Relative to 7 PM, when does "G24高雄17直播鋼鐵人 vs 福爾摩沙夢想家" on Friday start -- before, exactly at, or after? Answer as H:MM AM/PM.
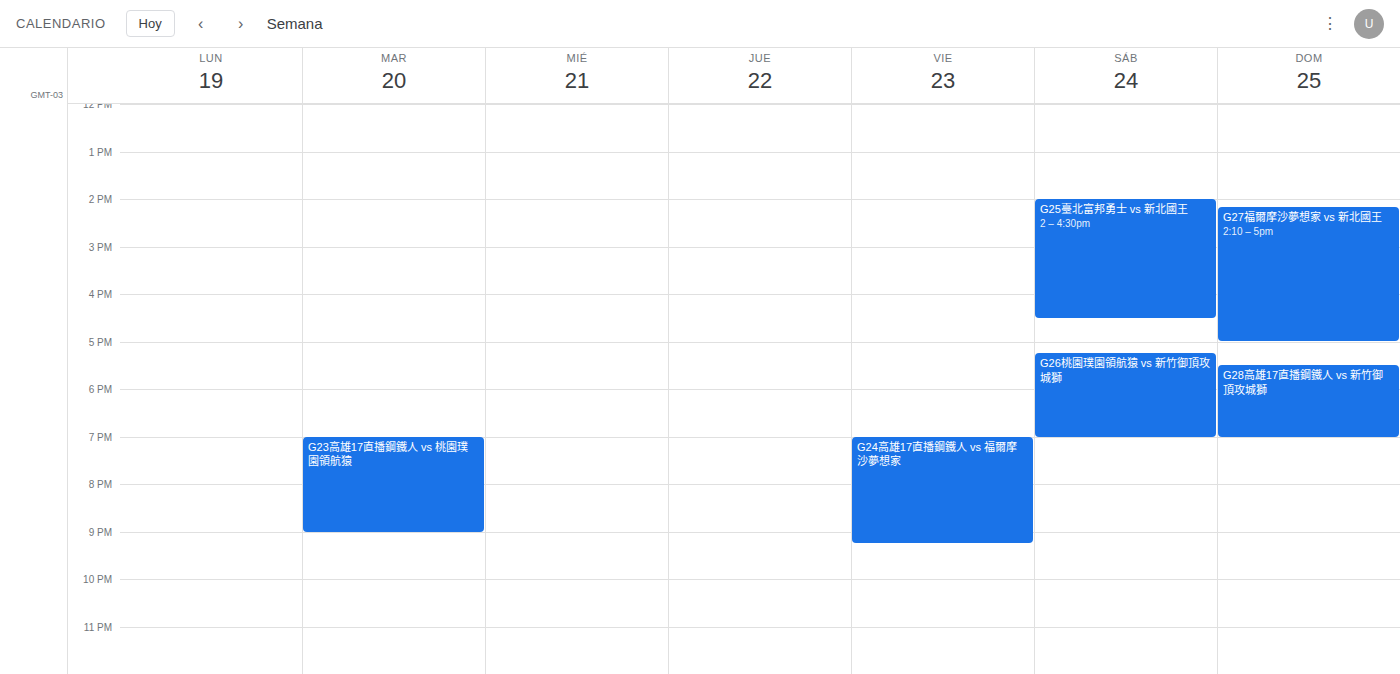
7:00 PM -- exactly at 7 PM, on the 7 PM line.